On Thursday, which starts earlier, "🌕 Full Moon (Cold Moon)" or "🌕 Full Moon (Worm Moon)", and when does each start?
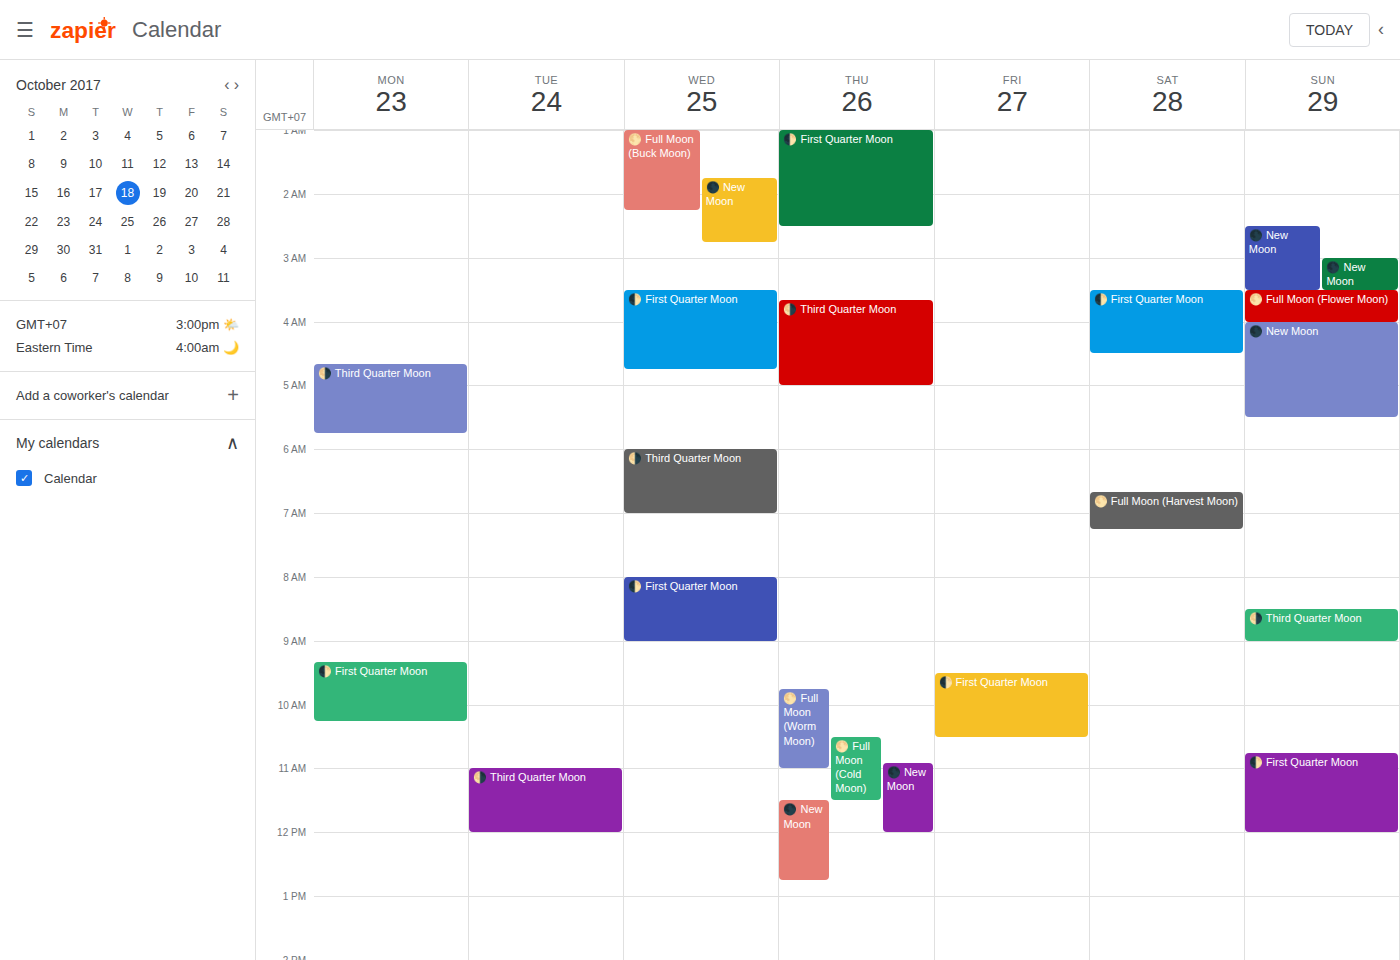
"🌕 Full Moon (Worm Moon)" 9:45 AM; "🌕 Full Moon (Cold Moon)" 10:30 AM.